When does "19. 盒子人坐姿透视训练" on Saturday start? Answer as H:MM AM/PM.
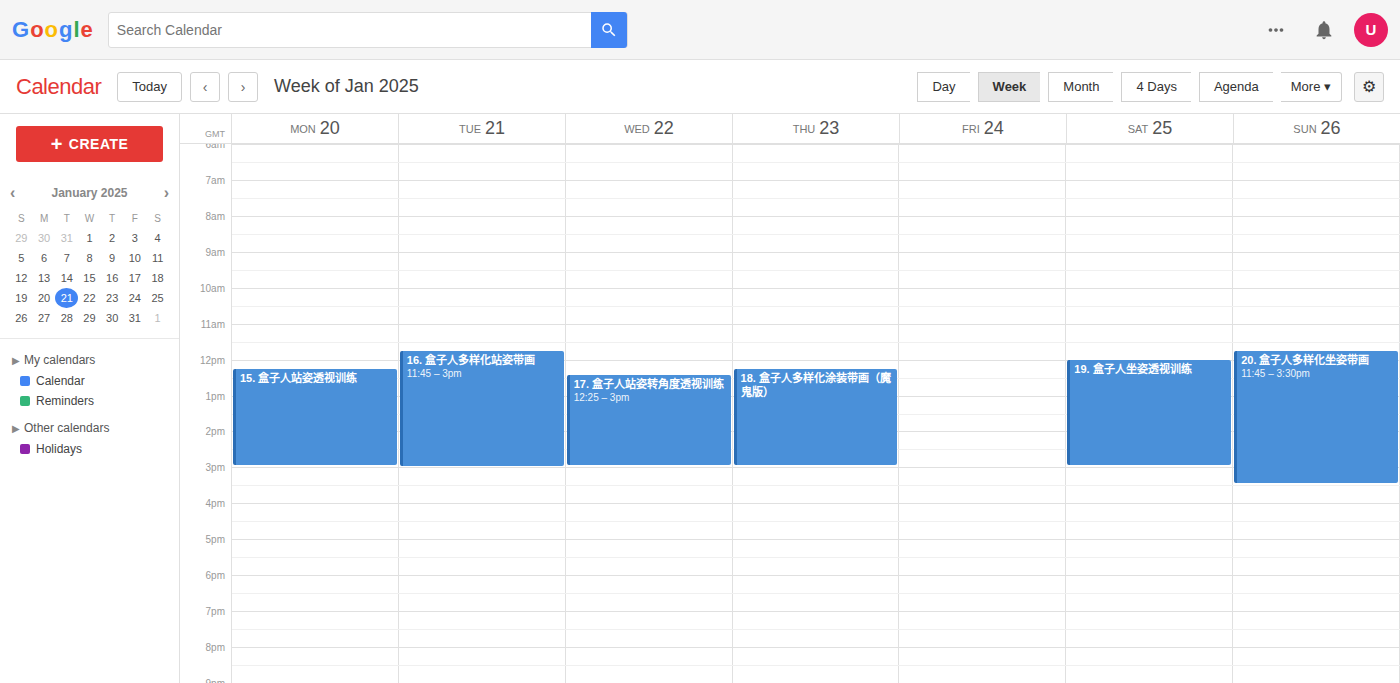
12:00 PM